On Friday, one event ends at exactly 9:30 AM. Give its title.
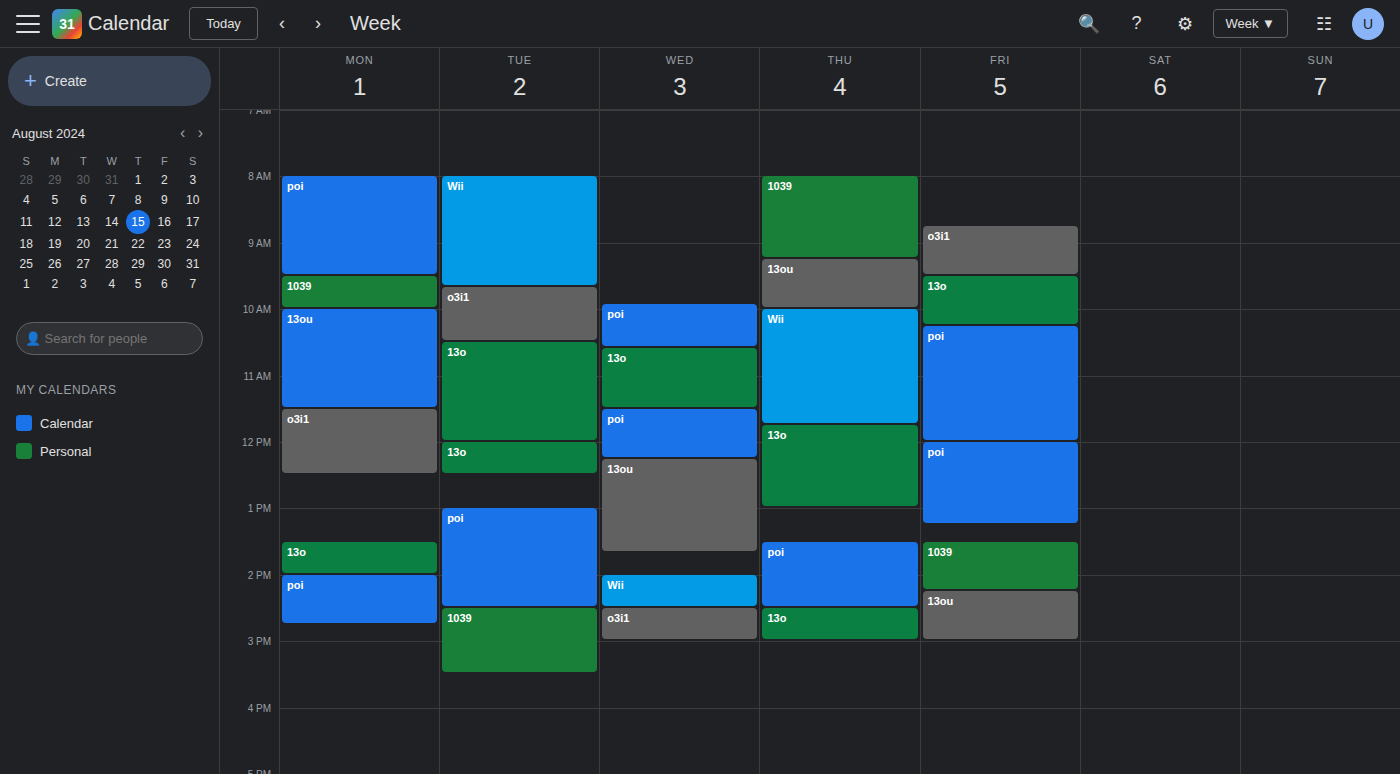
"o3i1"